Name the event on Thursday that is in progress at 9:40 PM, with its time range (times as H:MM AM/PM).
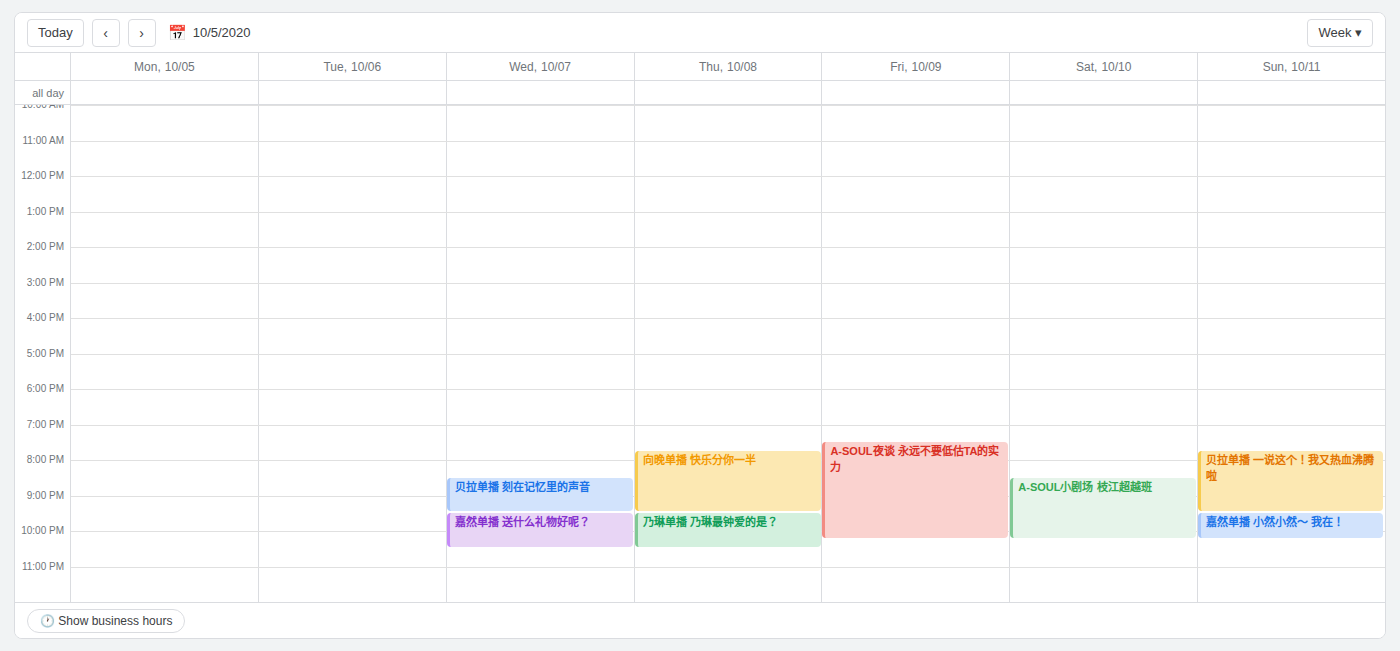
"乃琳单播 乃琳最钟爱的是？", 9:30 PM to 10:30 PM